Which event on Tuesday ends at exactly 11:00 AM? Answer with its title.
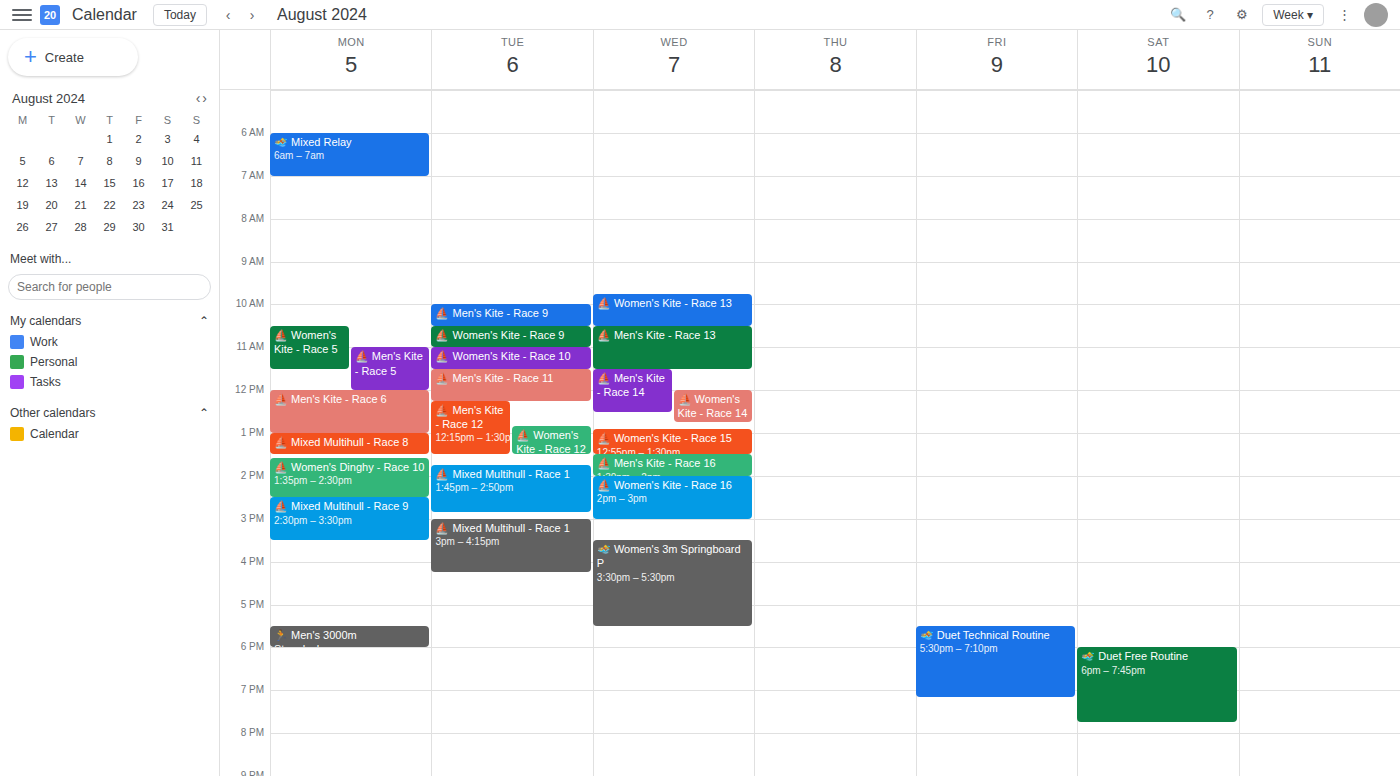
"⛵ Women's Kite - Race 9"